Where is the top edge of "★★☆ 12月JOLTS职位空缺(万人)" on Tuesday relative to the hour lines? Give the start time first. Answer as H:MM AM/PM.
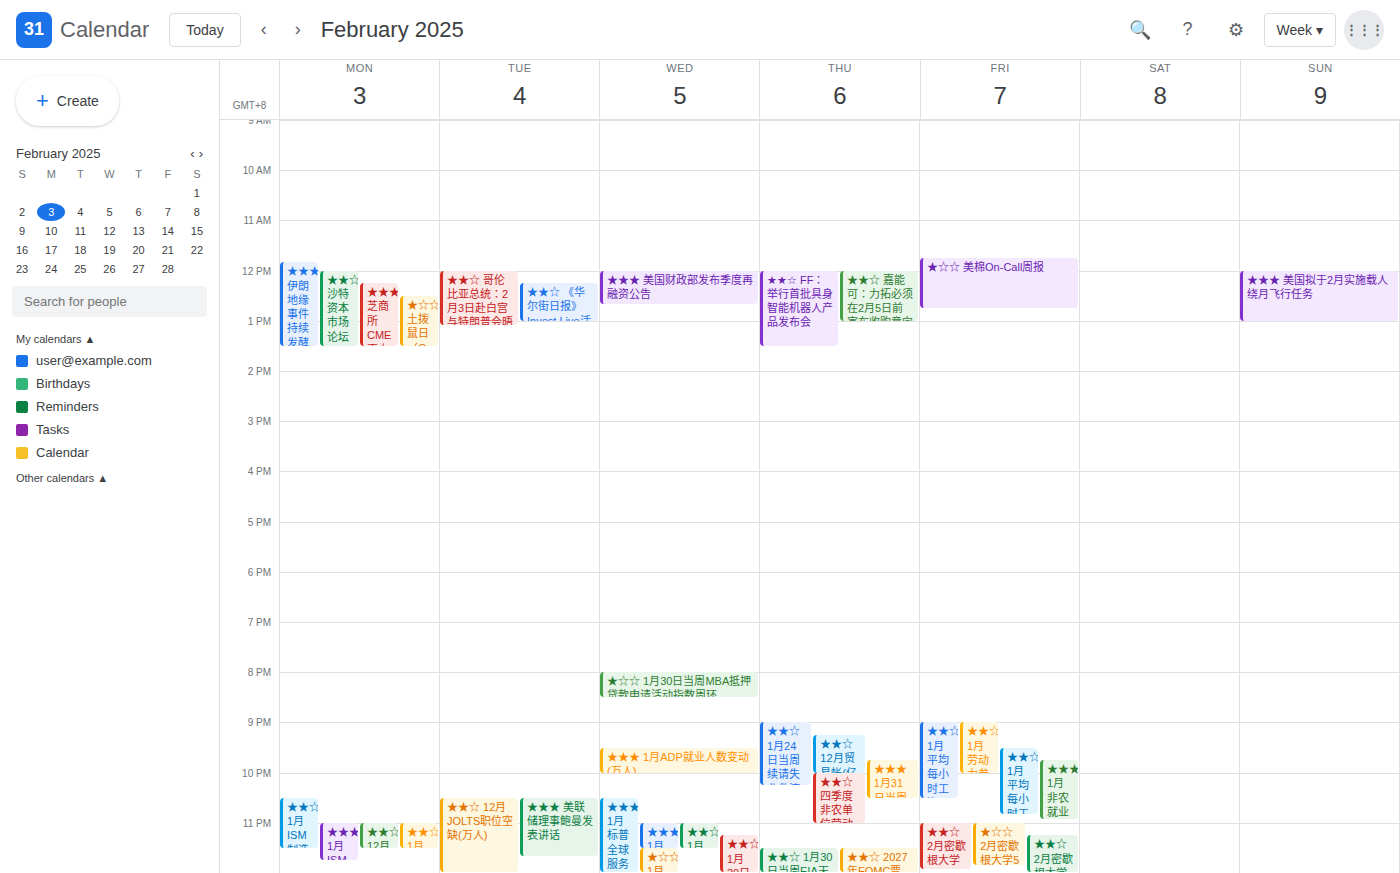
10:30 PM -- halfway between the 10 PM and 11 PM lines.